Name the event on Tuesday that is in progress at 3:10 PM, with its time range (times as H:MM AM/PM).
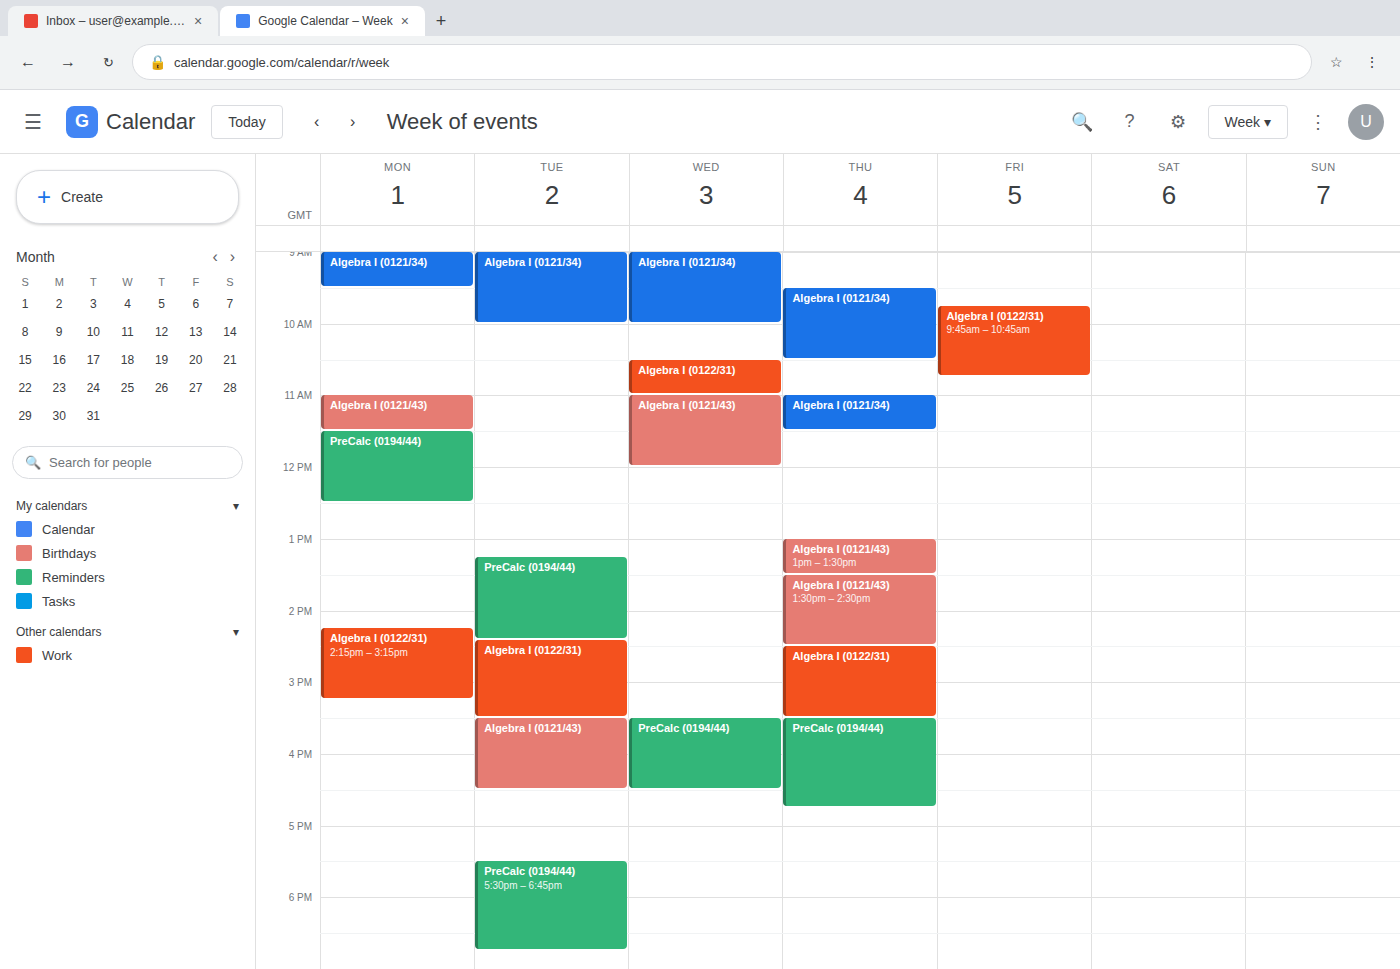
"Algebra I (0122/31)", 2:25 PM to 3:30 PM